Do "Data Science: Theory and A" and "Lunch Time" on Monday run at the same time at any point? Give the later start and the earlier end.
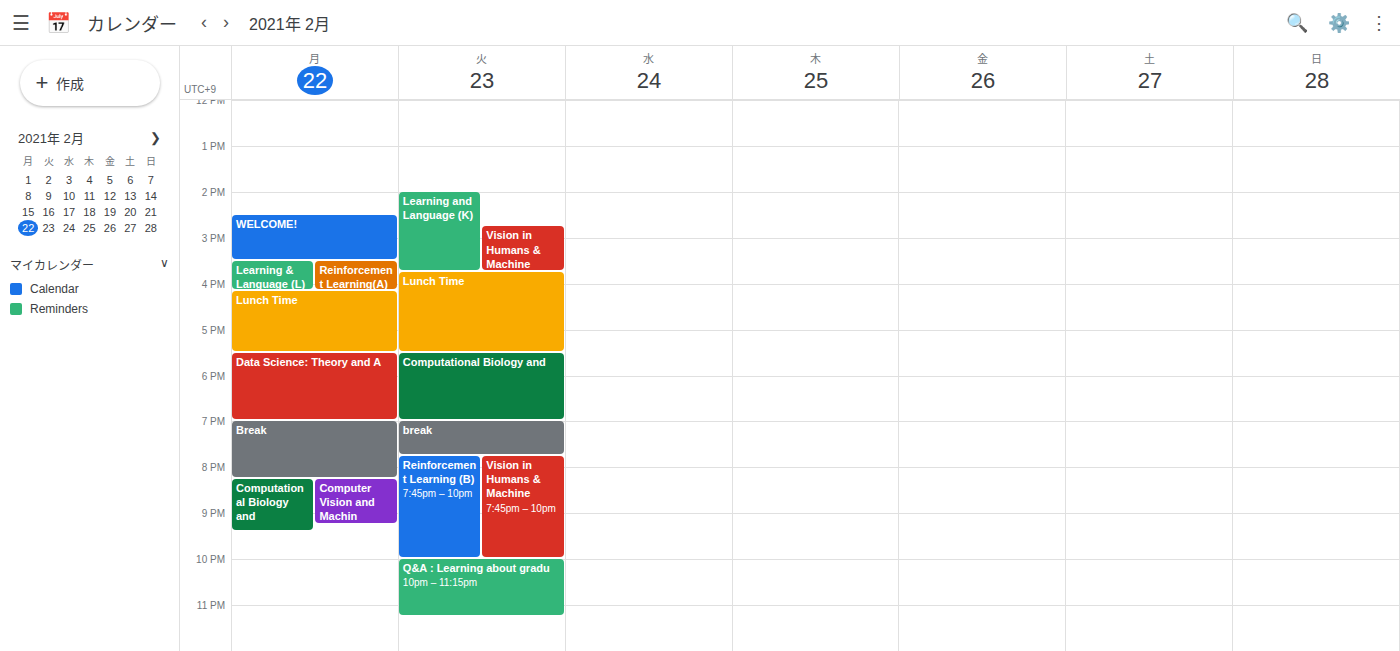
"Lunch Time" ends at 5:30 PM, exactly when "Data Science: Theory and A" starts -- they touch but do not overlap.